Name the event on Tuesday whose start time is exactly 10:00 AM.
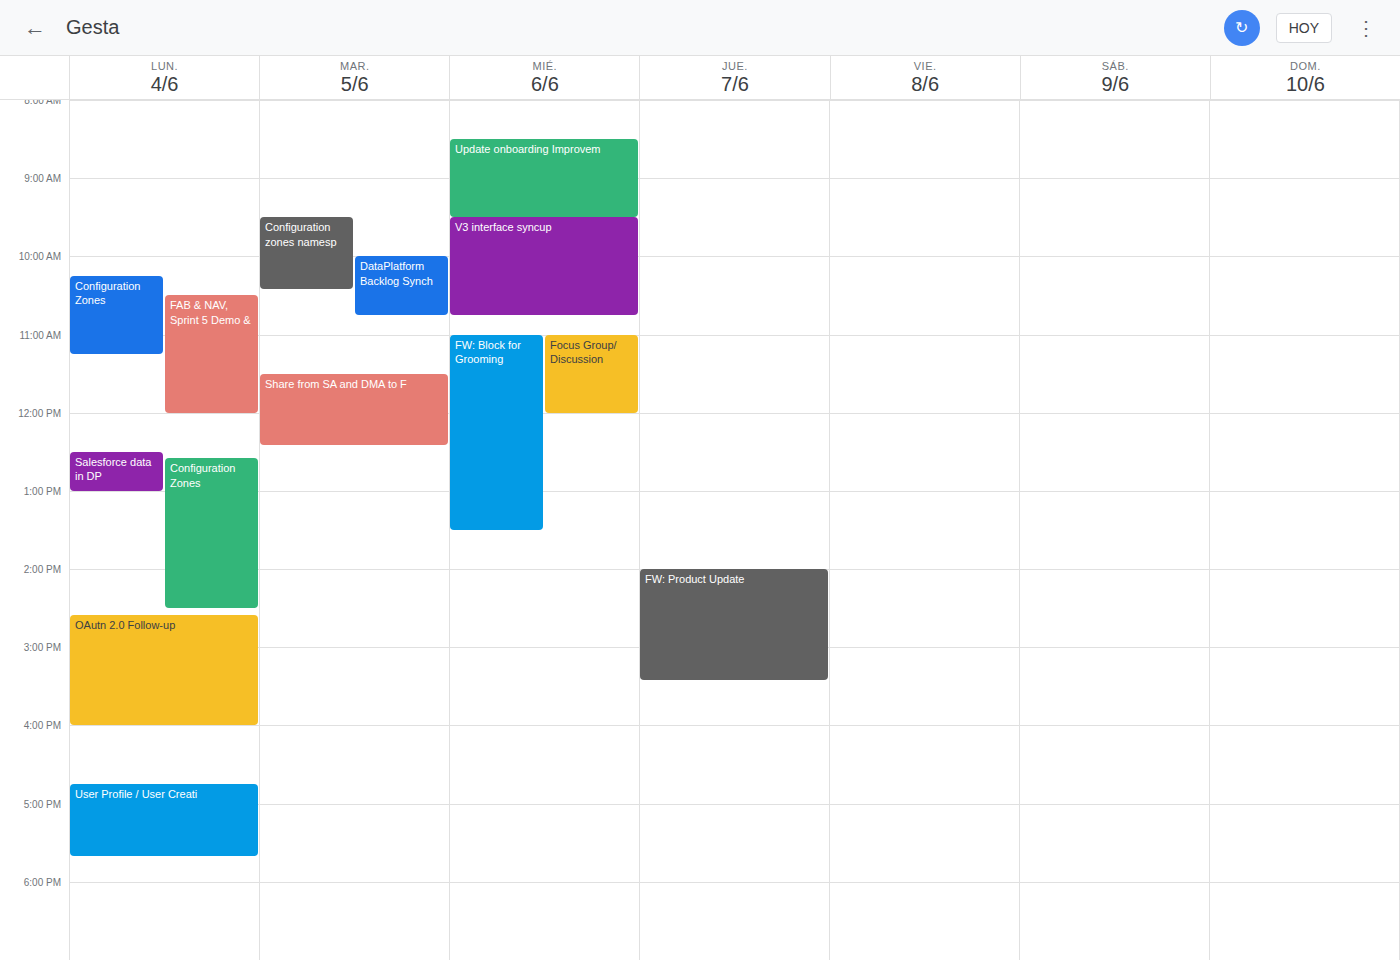
"DataPlatform Backlog Synch"